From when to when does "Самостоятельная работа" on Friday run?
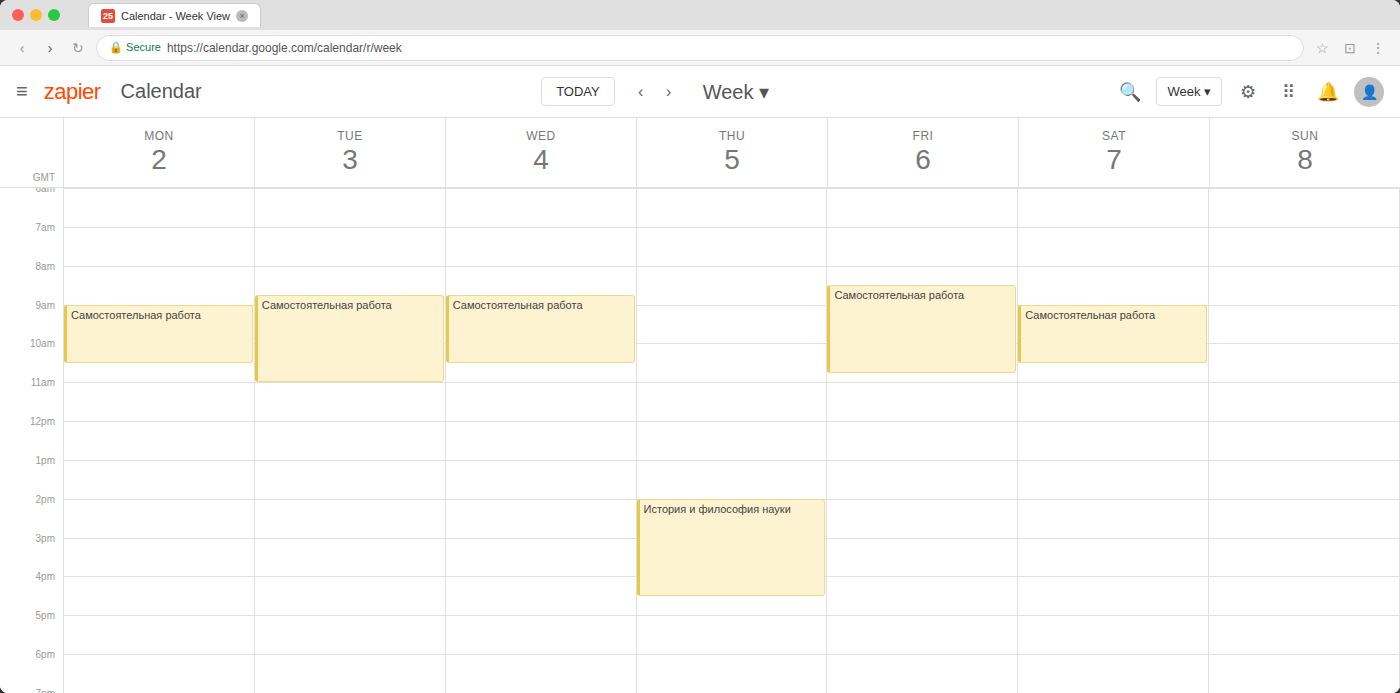
8:30 AM to 10:45 AM